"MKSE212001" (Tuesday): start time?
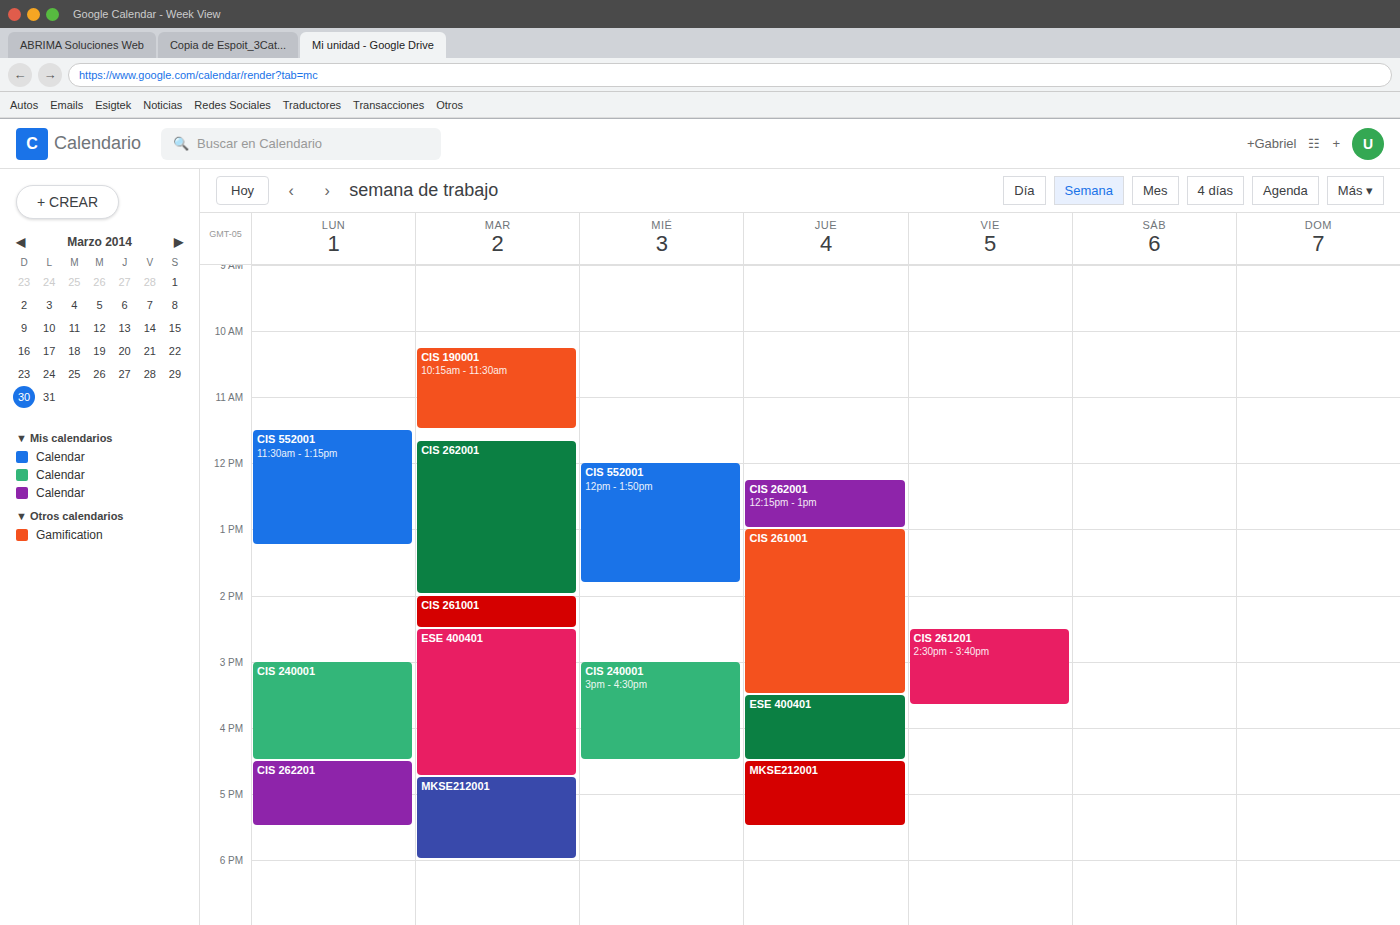
4:45 PM